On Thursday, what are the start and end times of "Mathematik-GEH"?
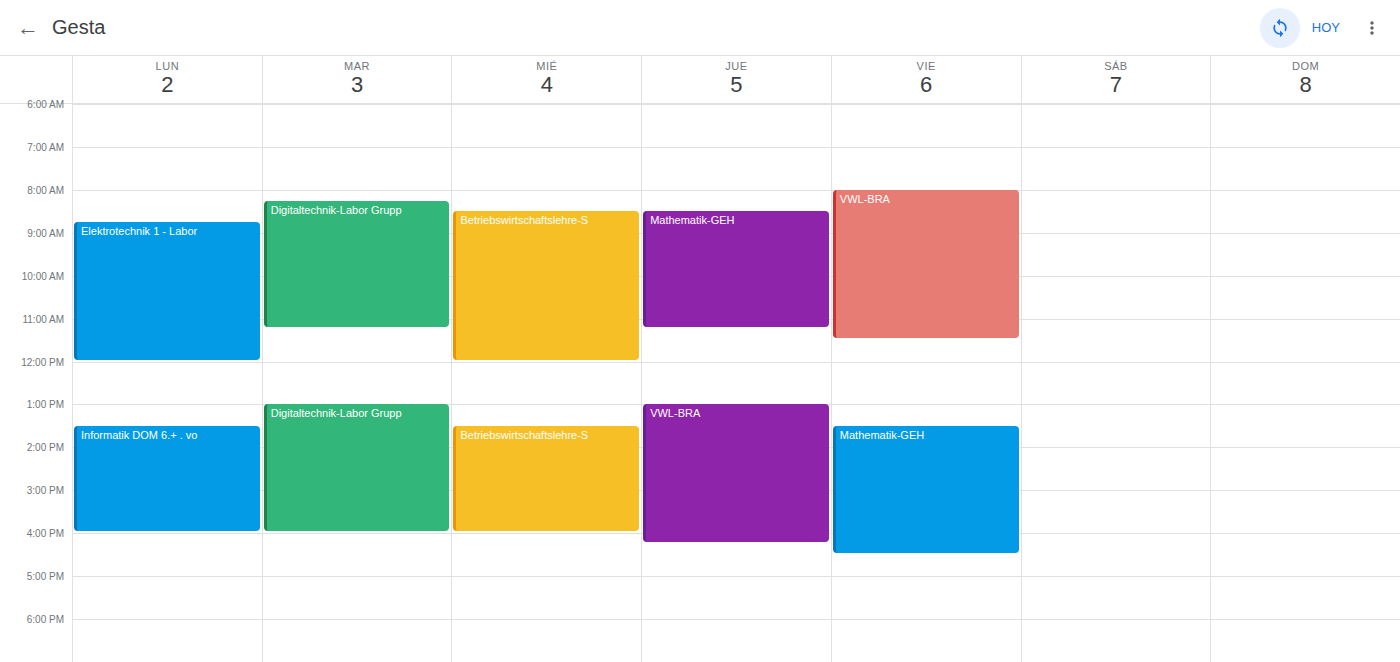
8:30 AM to 11:15 AM